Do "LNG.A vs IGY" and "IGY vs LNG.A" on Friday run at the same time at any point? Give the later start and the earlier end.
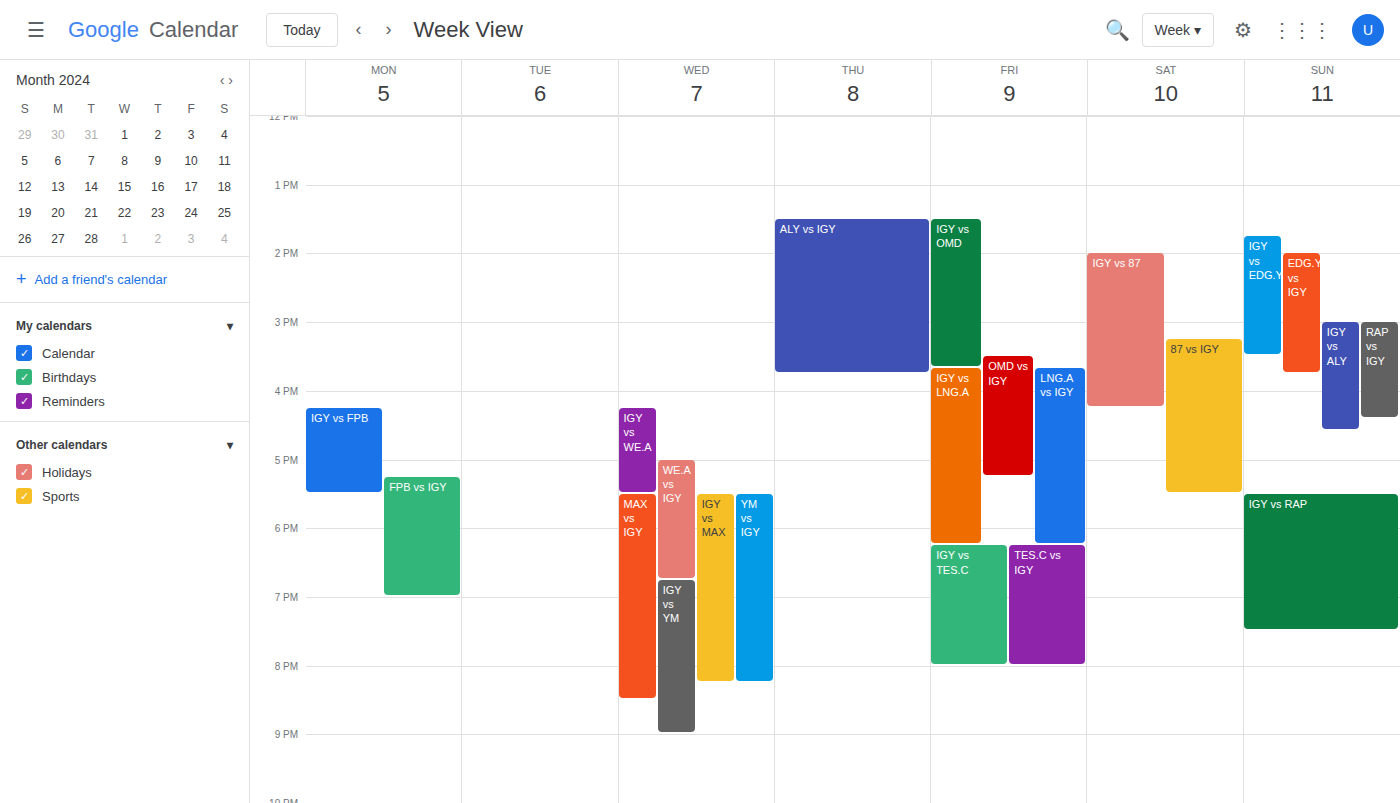
"IGY vs LNG.A" runs 3:40 PM to 6:15 PM, inside "LNG.A vs IGY" -- they overlap.